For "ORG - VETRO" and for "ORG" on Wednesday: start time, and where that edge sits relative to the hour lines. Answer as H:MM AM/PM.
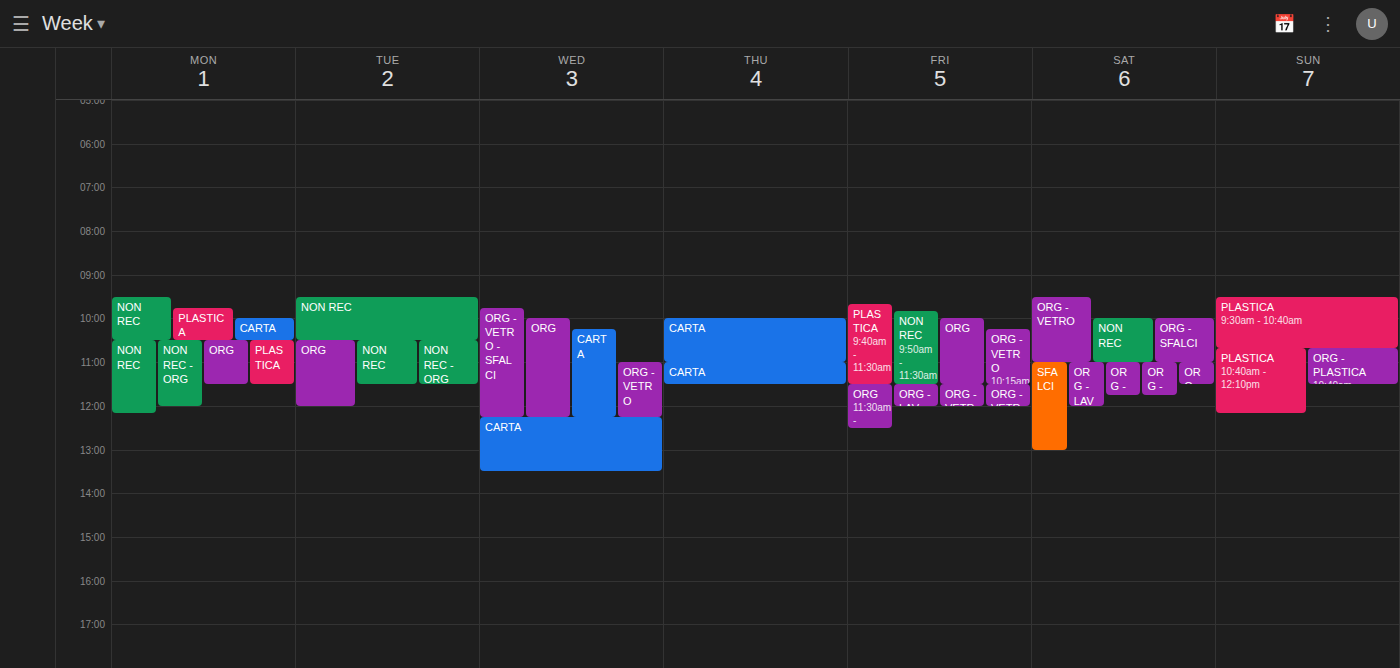
"ORG - VETRO": 11:00 AM, exactly on the 11 AM line. "ORG": 10:00 AM, exactly on the 10 AM line.